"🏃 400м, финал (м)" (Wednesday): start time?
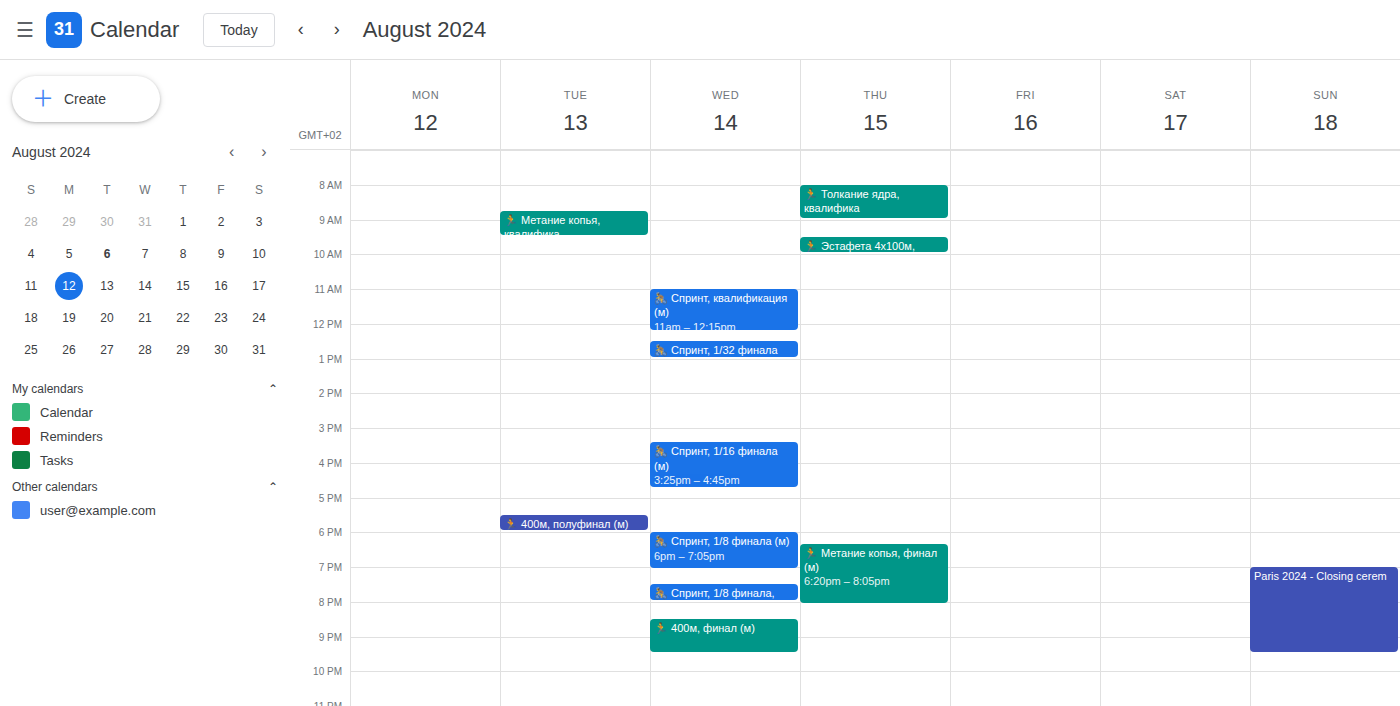
8:30 PM